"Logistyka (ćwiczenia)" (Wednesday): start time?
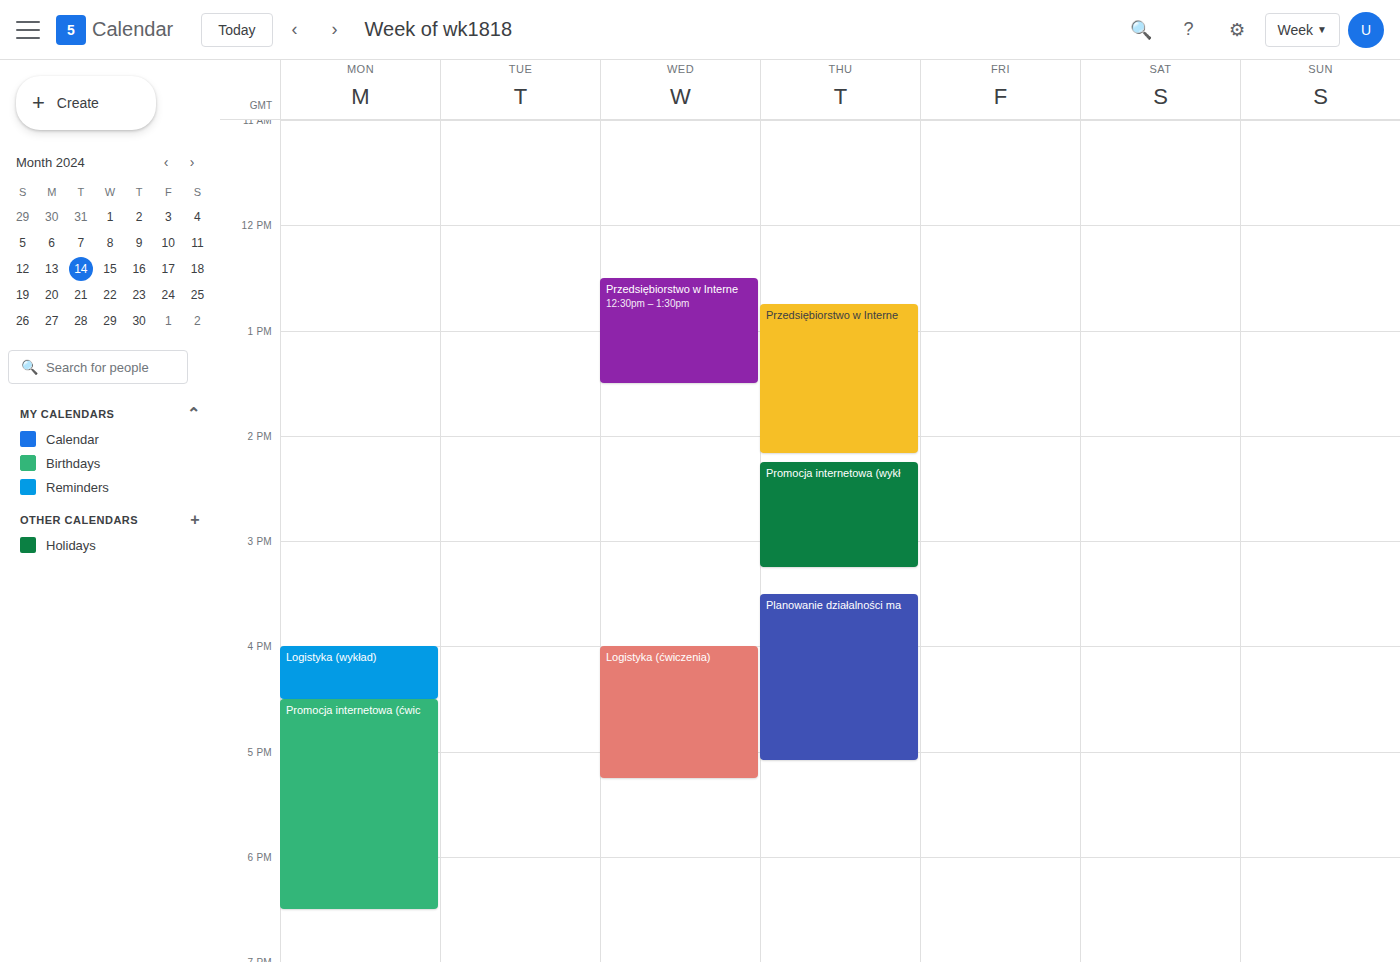
4:00 PM